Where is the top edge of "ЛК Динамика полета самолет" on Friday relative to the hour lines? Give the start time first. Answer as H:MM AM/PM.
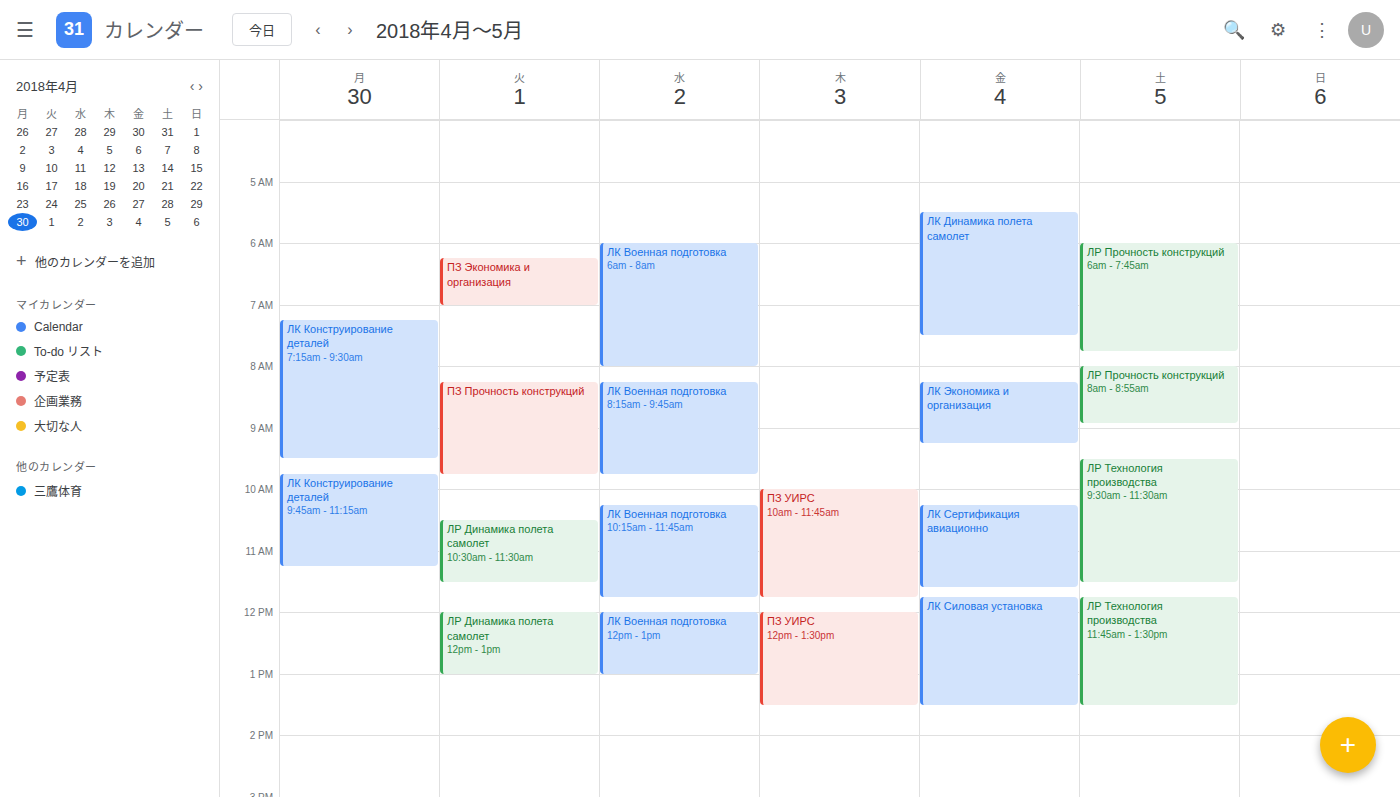
5:30 AM -- halfway between the 5 AM and 6 AM lines.